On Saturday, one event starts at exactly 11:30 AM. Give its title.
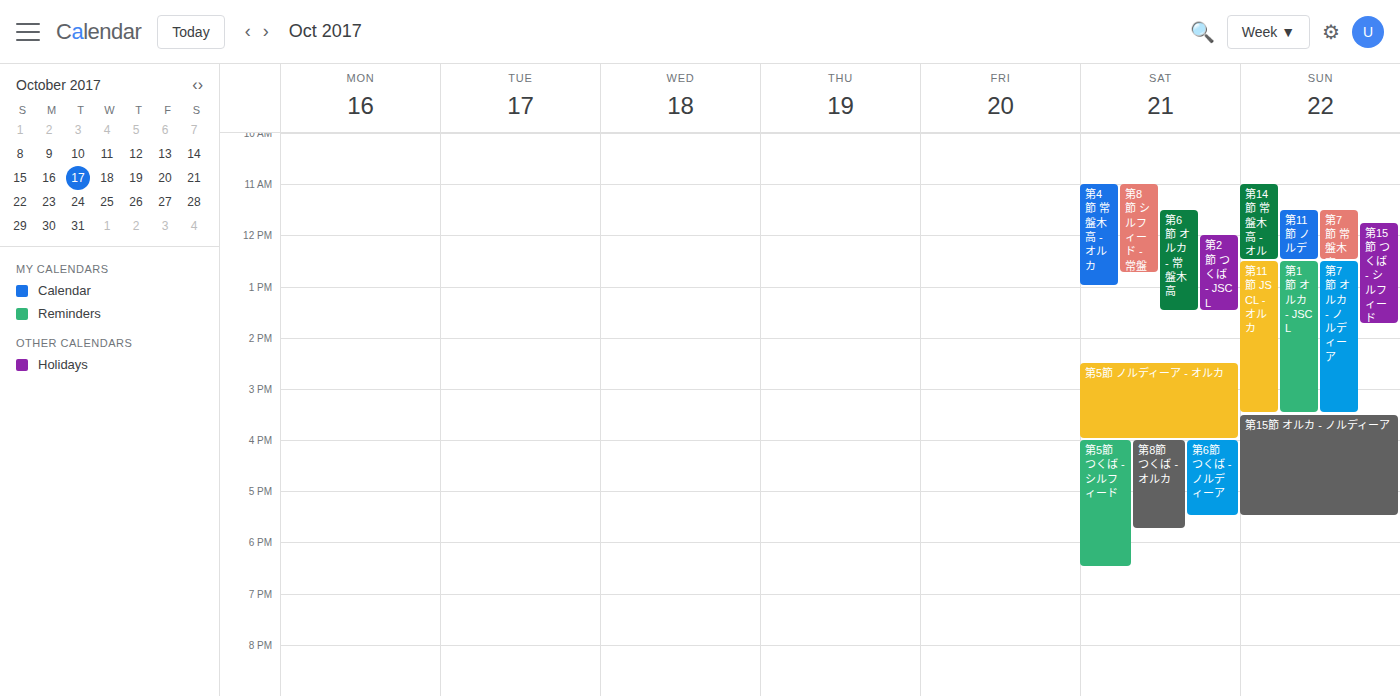
"第6節 オルカ - 常盤木高"